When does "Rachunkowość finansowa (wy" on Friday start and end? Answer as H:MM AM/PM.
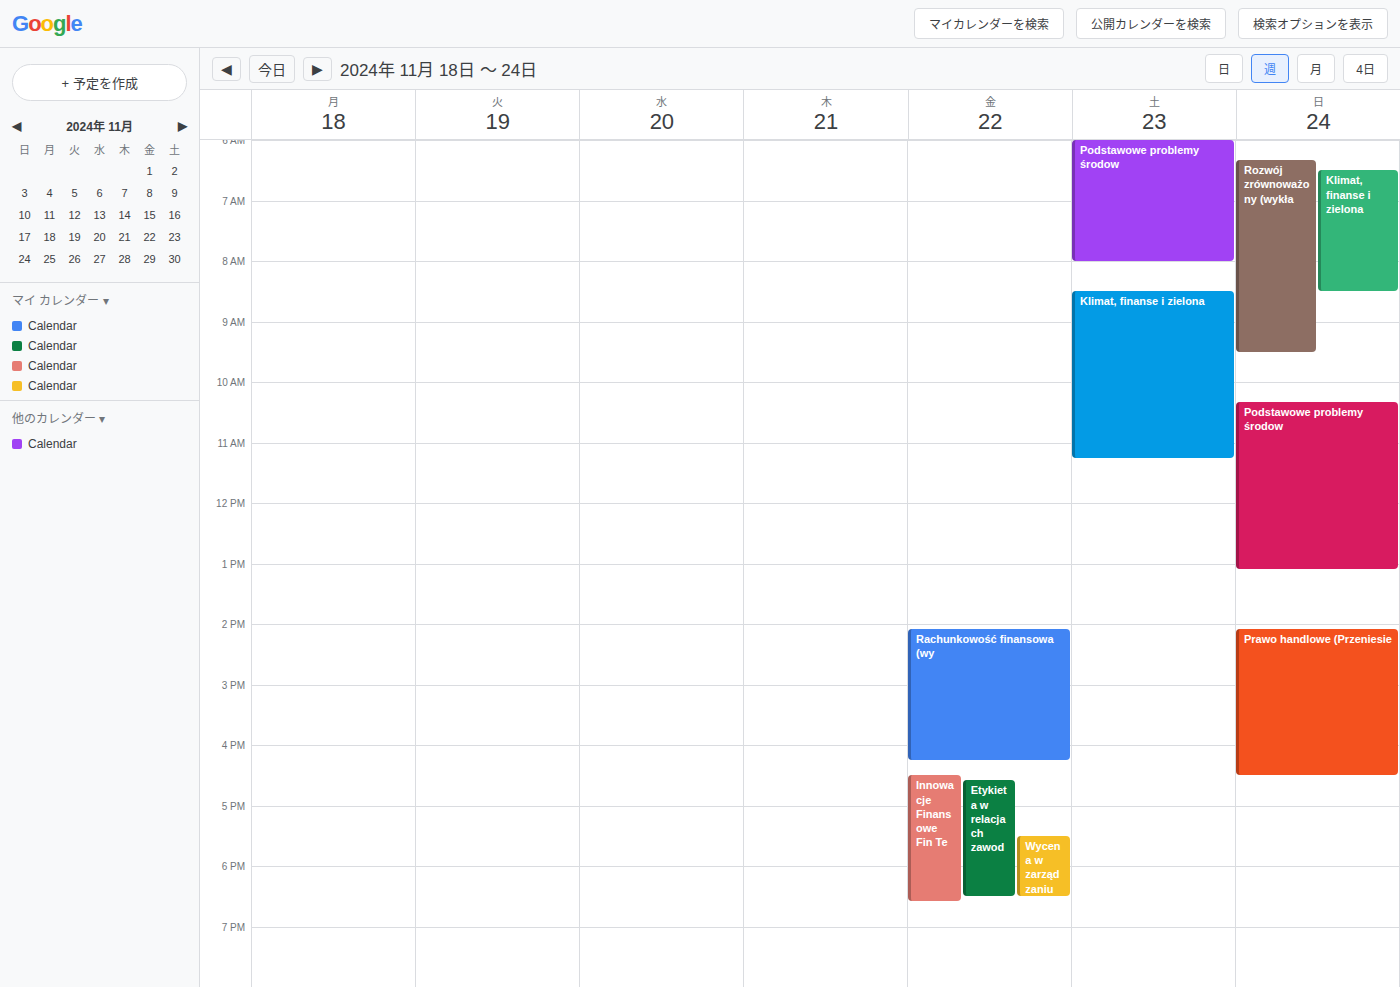
2:05 PM to 4:15 PM